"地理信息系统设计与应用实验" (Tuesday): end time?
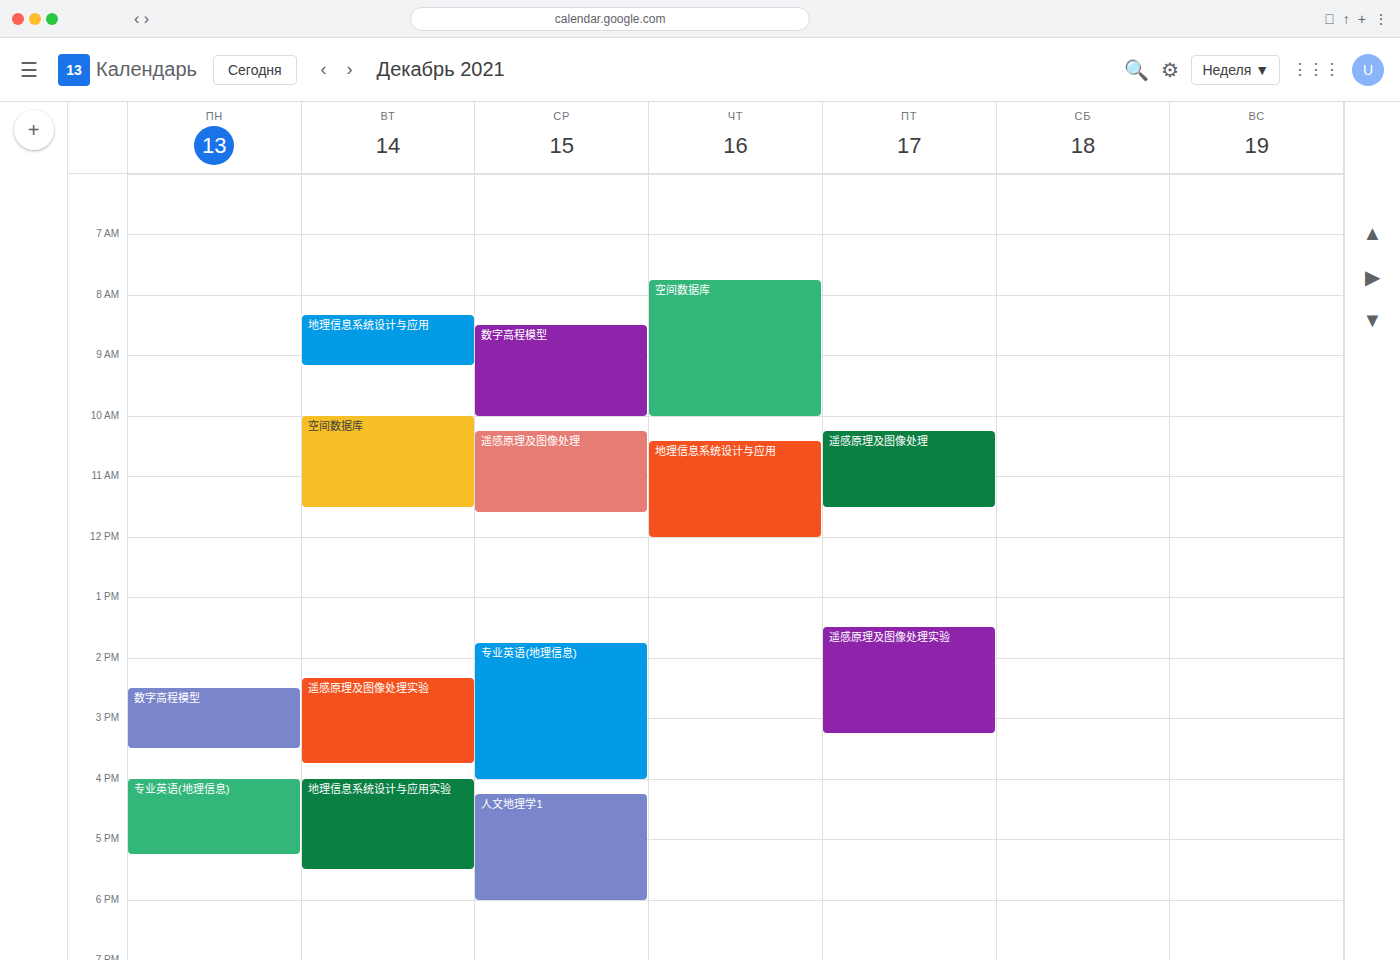
5:30 PM